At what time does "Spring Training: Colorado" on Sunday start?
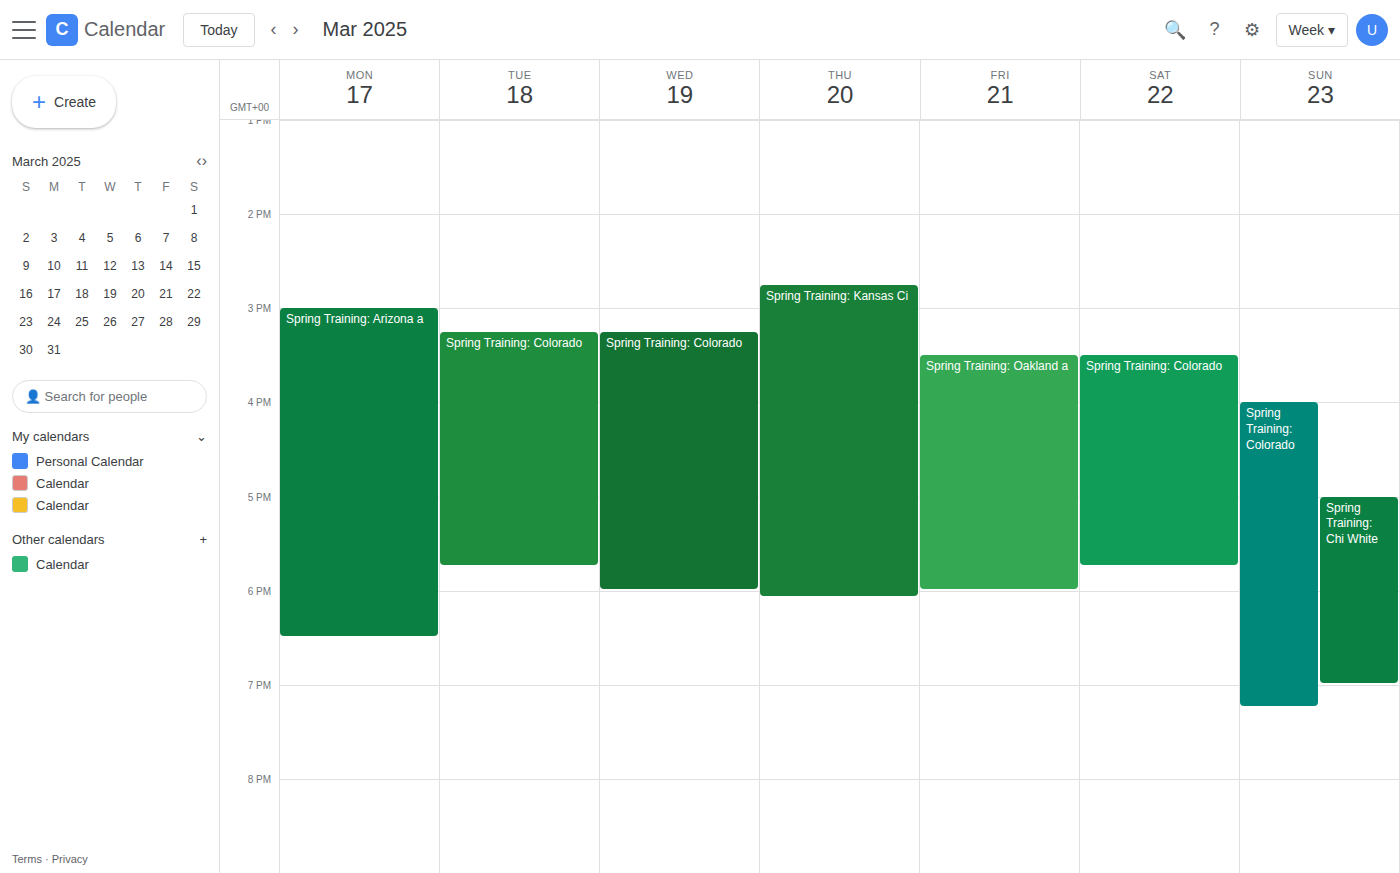
4:00 PM